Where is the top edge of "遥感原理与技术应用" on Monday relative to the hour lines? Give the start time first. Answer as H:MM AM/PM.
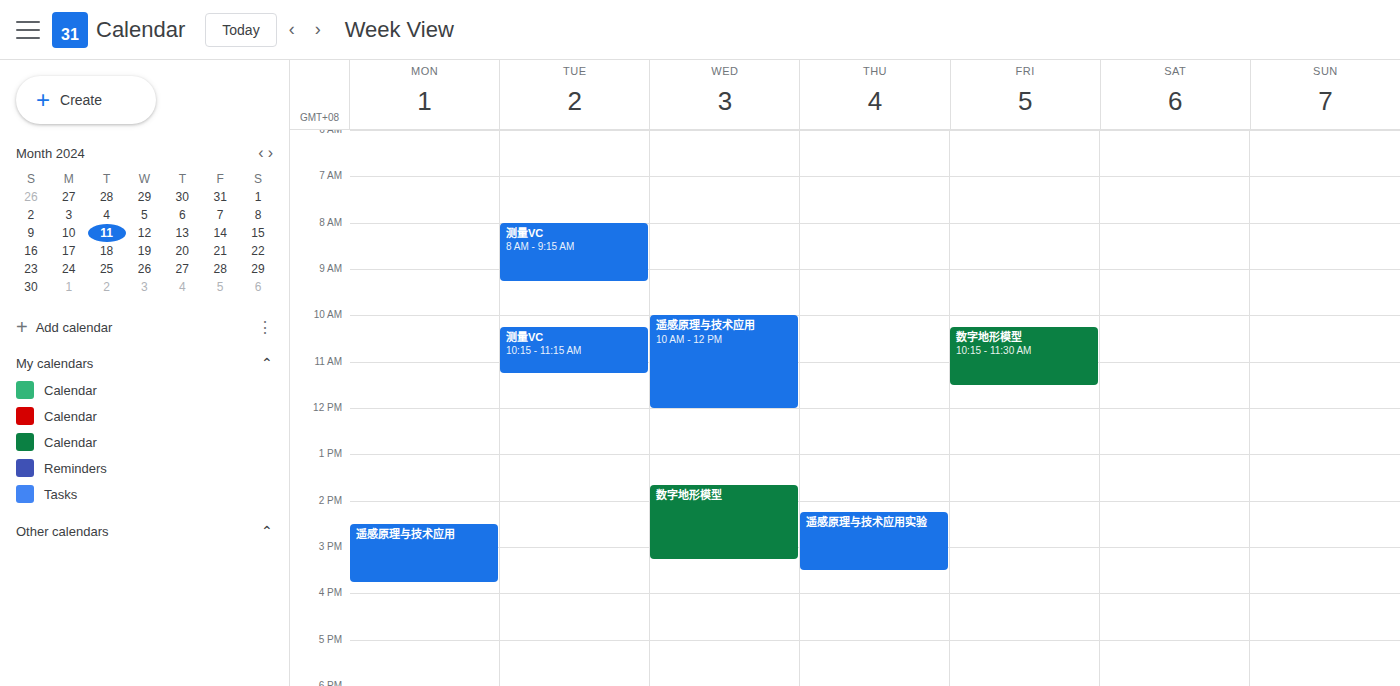
2:30 PM -- halfway between the 2 PM and 3 PM lines.